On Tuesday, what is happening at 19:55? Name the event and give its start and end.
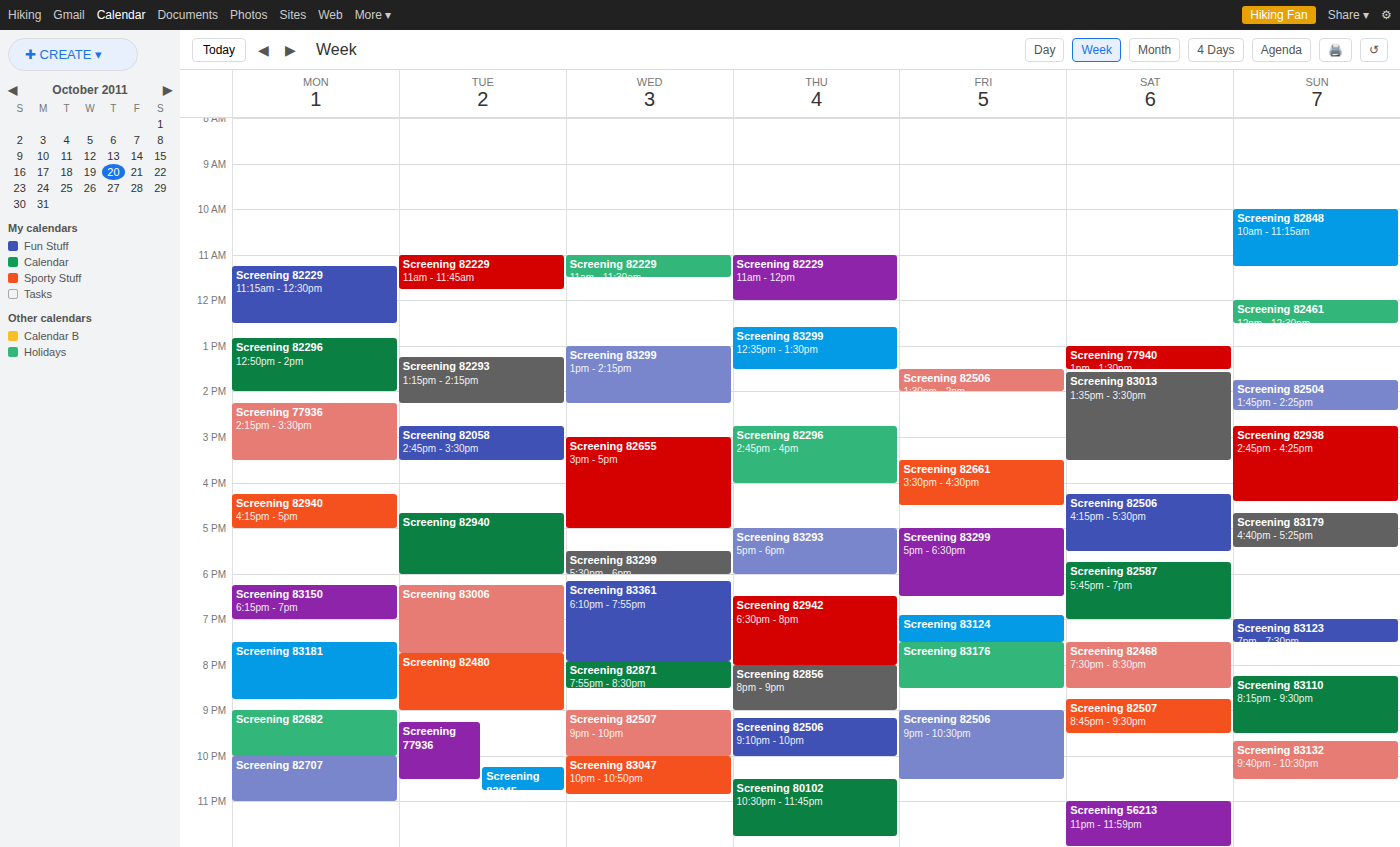
"Screening 82480", 19:45 to 21:00